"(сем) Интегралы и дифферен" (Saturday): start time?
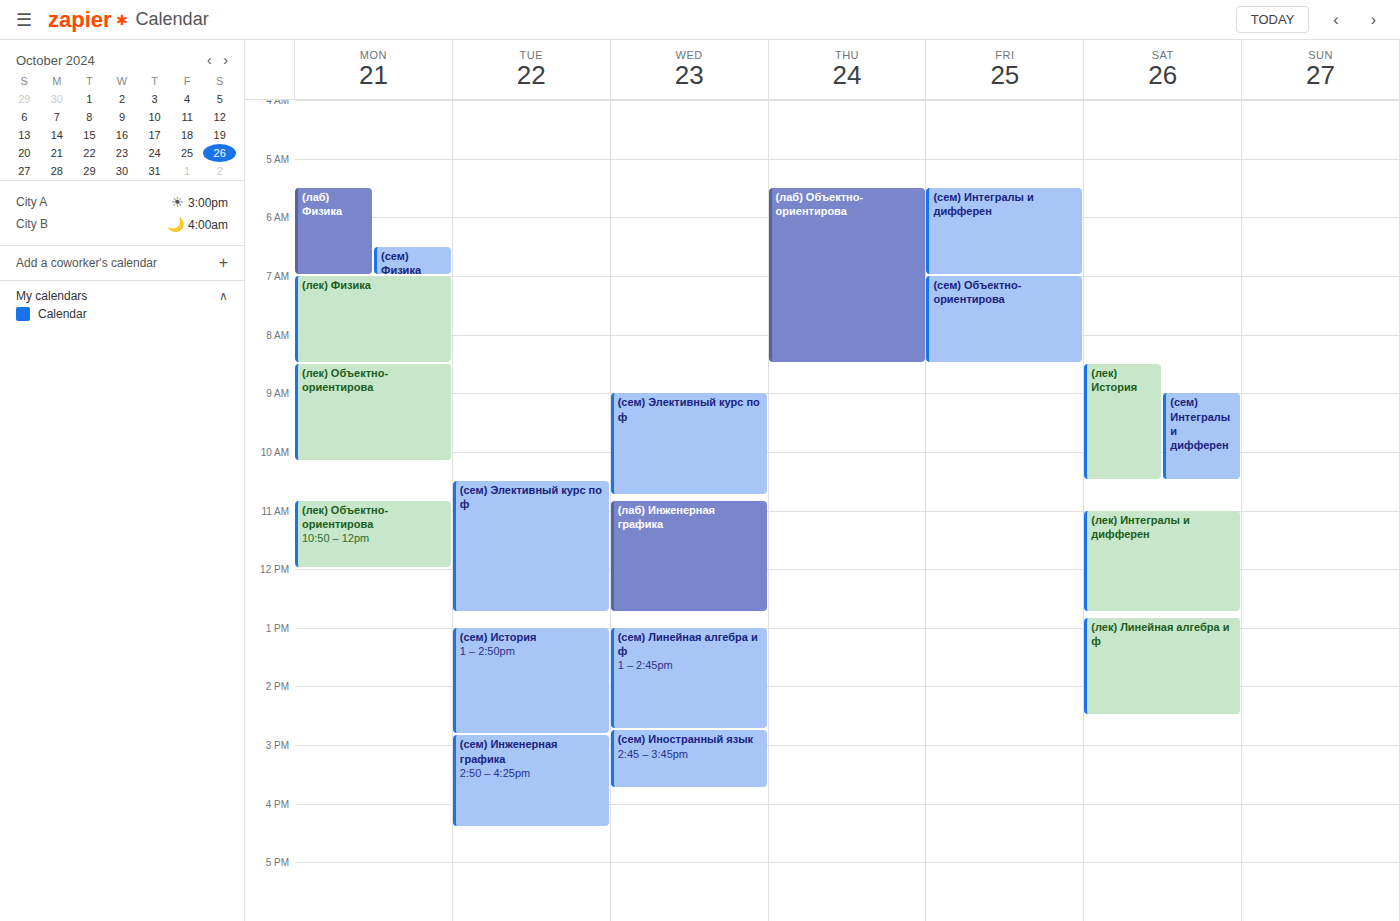
9:00 AM